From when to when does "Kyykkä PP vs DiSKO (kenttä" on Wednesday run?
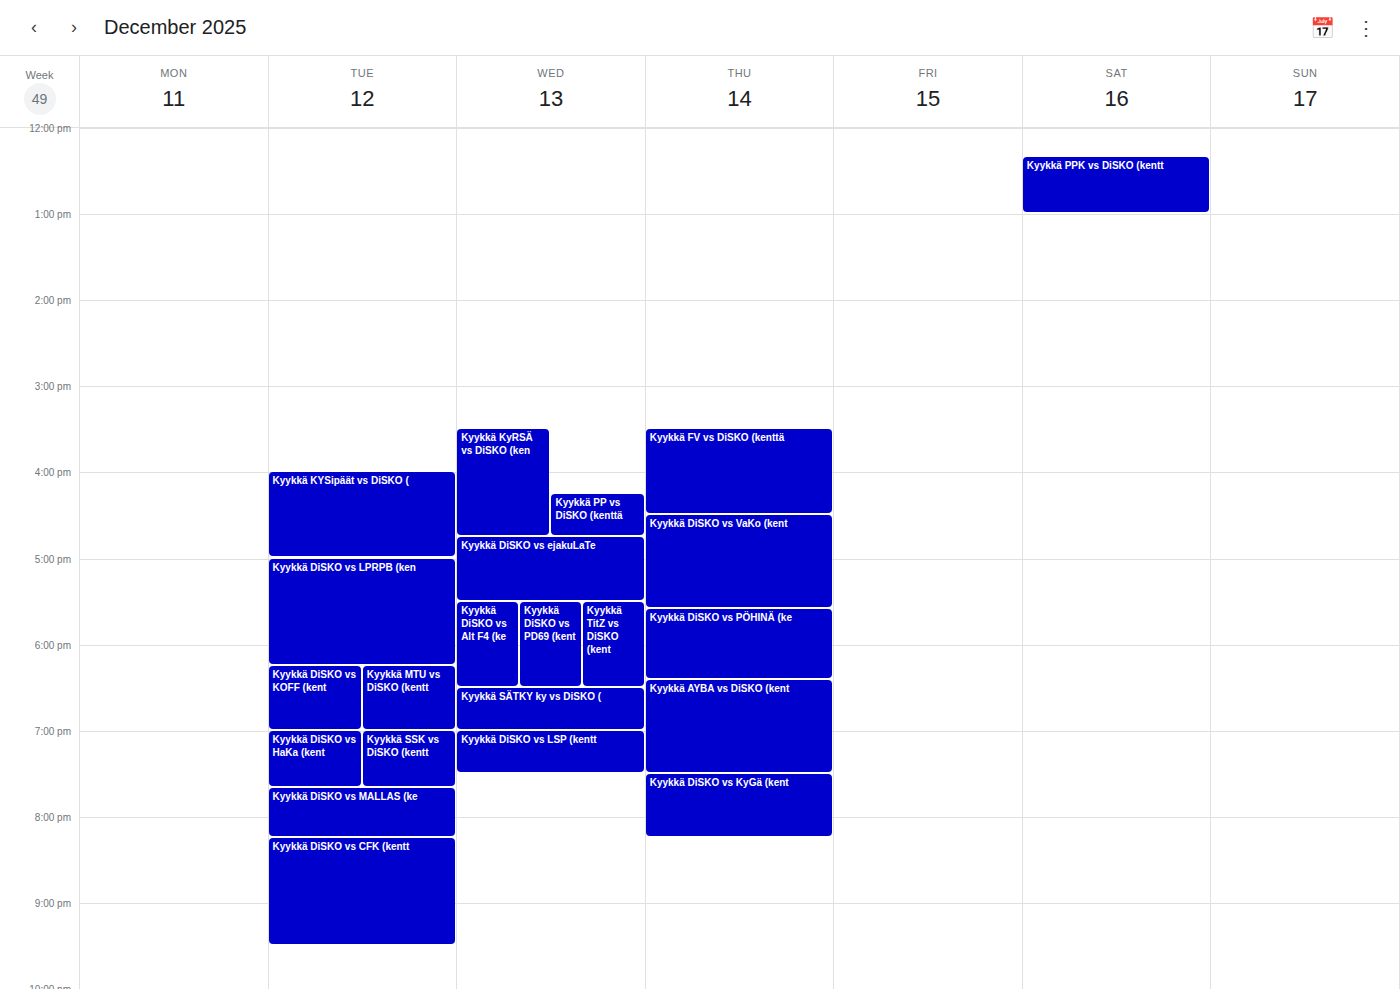
4:15 PM to 4:45 PM